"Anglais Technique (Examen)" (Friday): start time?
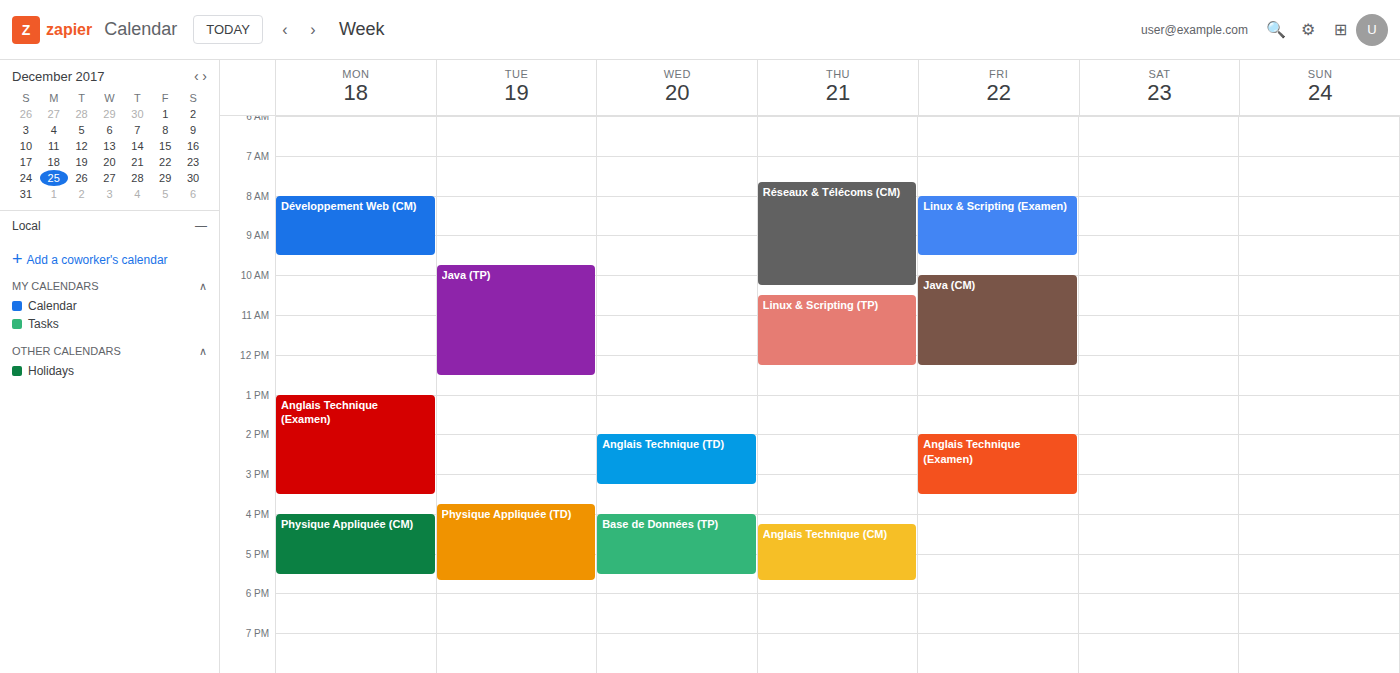
2:00 PM